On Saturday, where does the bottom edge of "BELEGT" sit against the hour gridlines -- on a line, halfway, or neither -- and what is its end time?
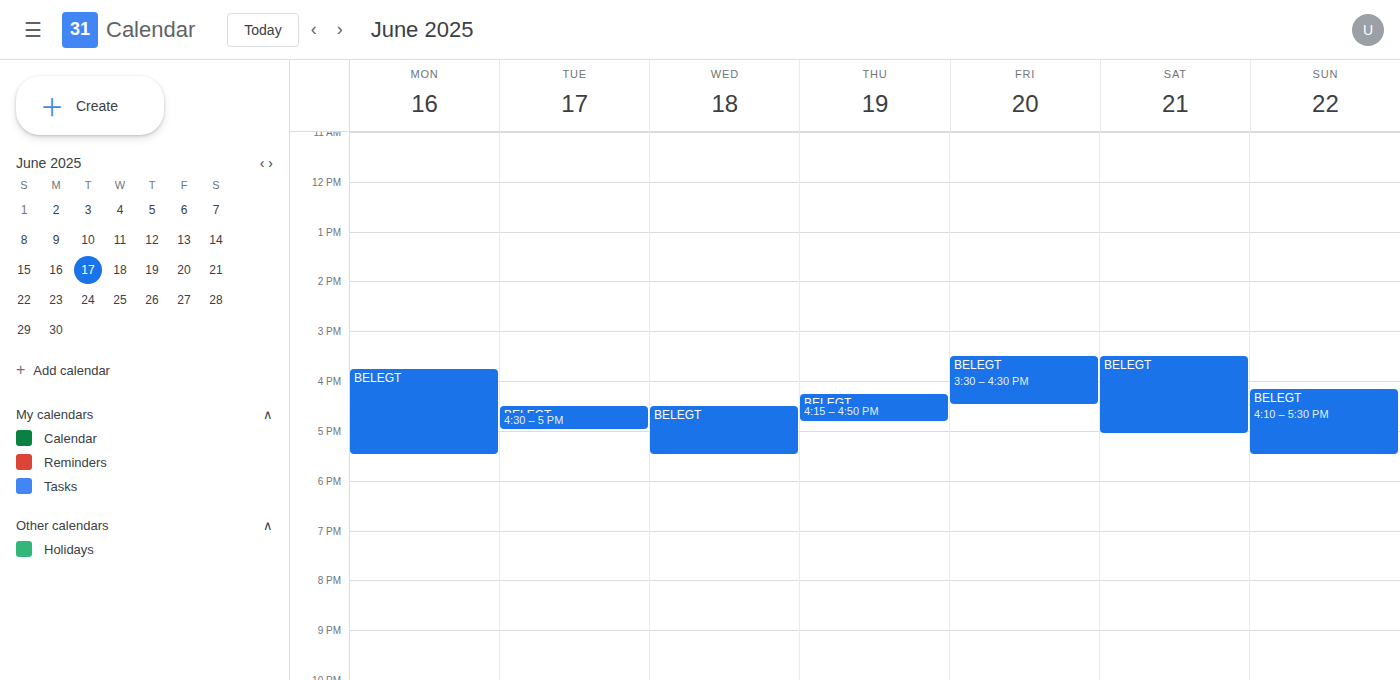
5:05 PM -- neither: 5 minutes below the 5 PM line and 55 minutes above the 6 PM line.